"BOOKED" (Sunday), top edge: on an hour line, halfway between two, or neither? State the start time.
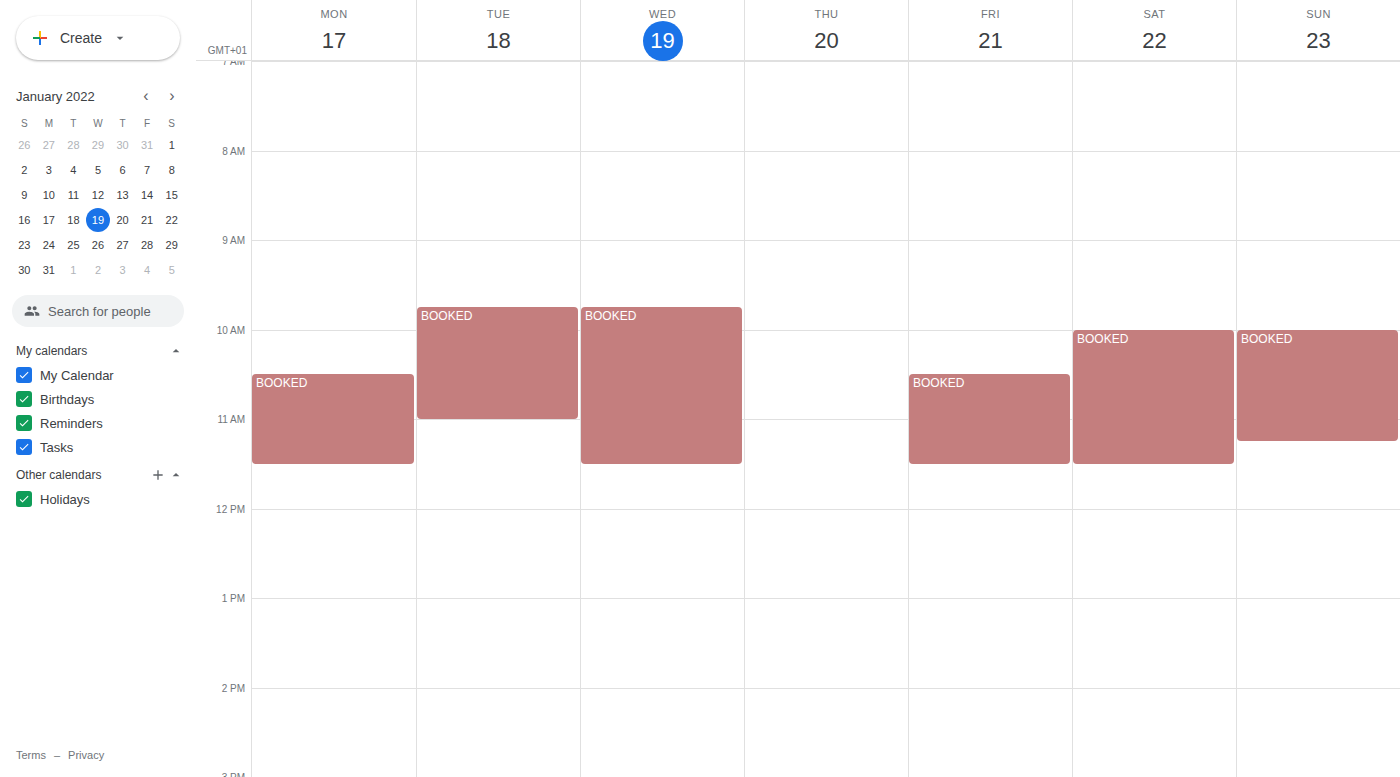
10:00 AM -- exactly on the 10 AM line.